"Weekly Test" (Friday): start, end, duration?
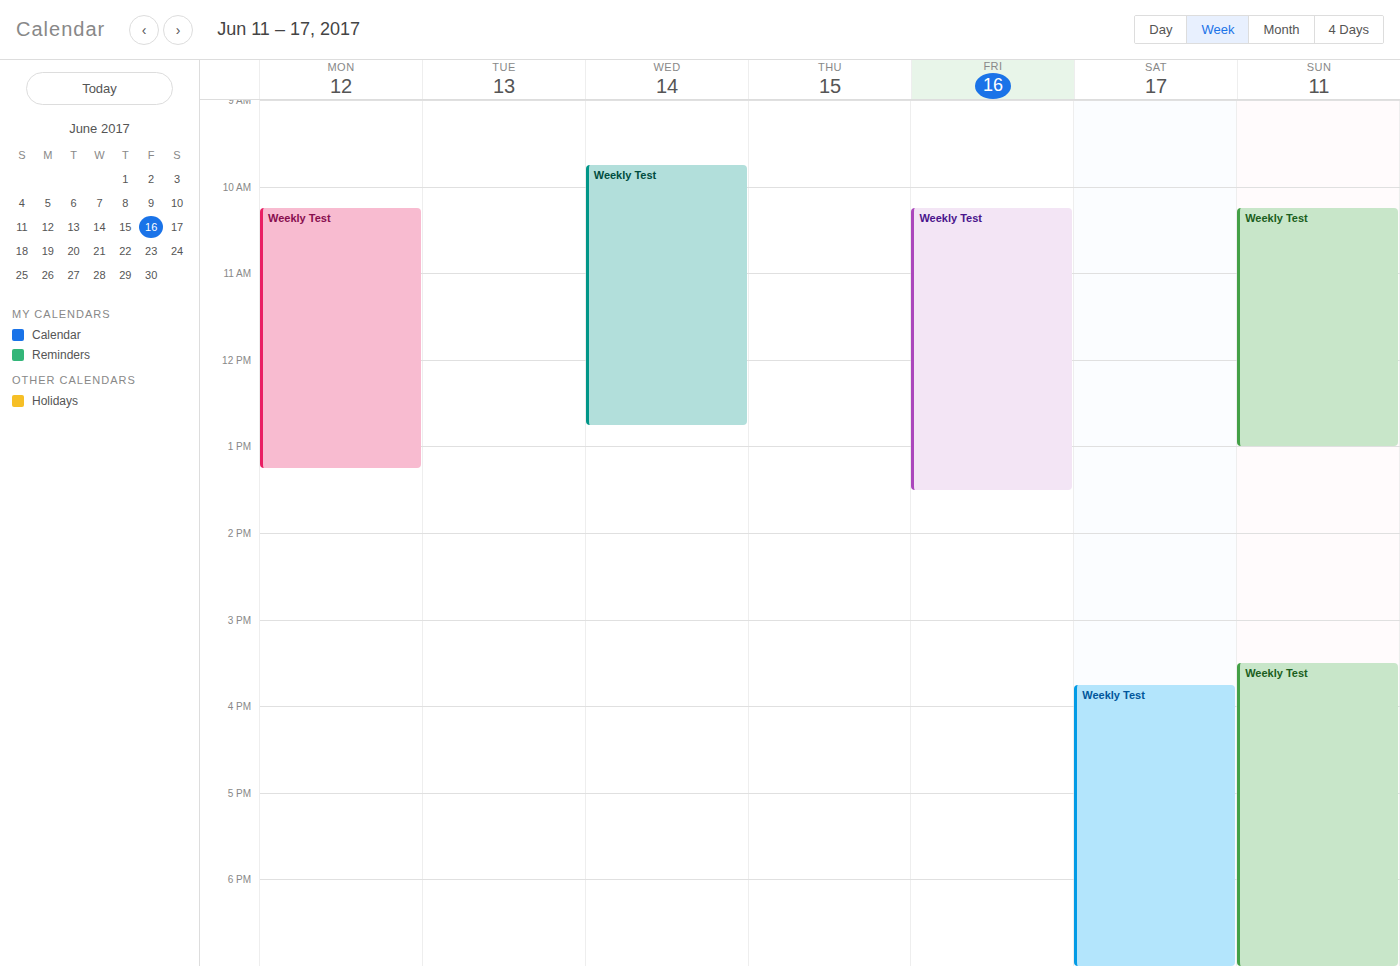
10:15 to 13:30, 3 hours 15 minutes